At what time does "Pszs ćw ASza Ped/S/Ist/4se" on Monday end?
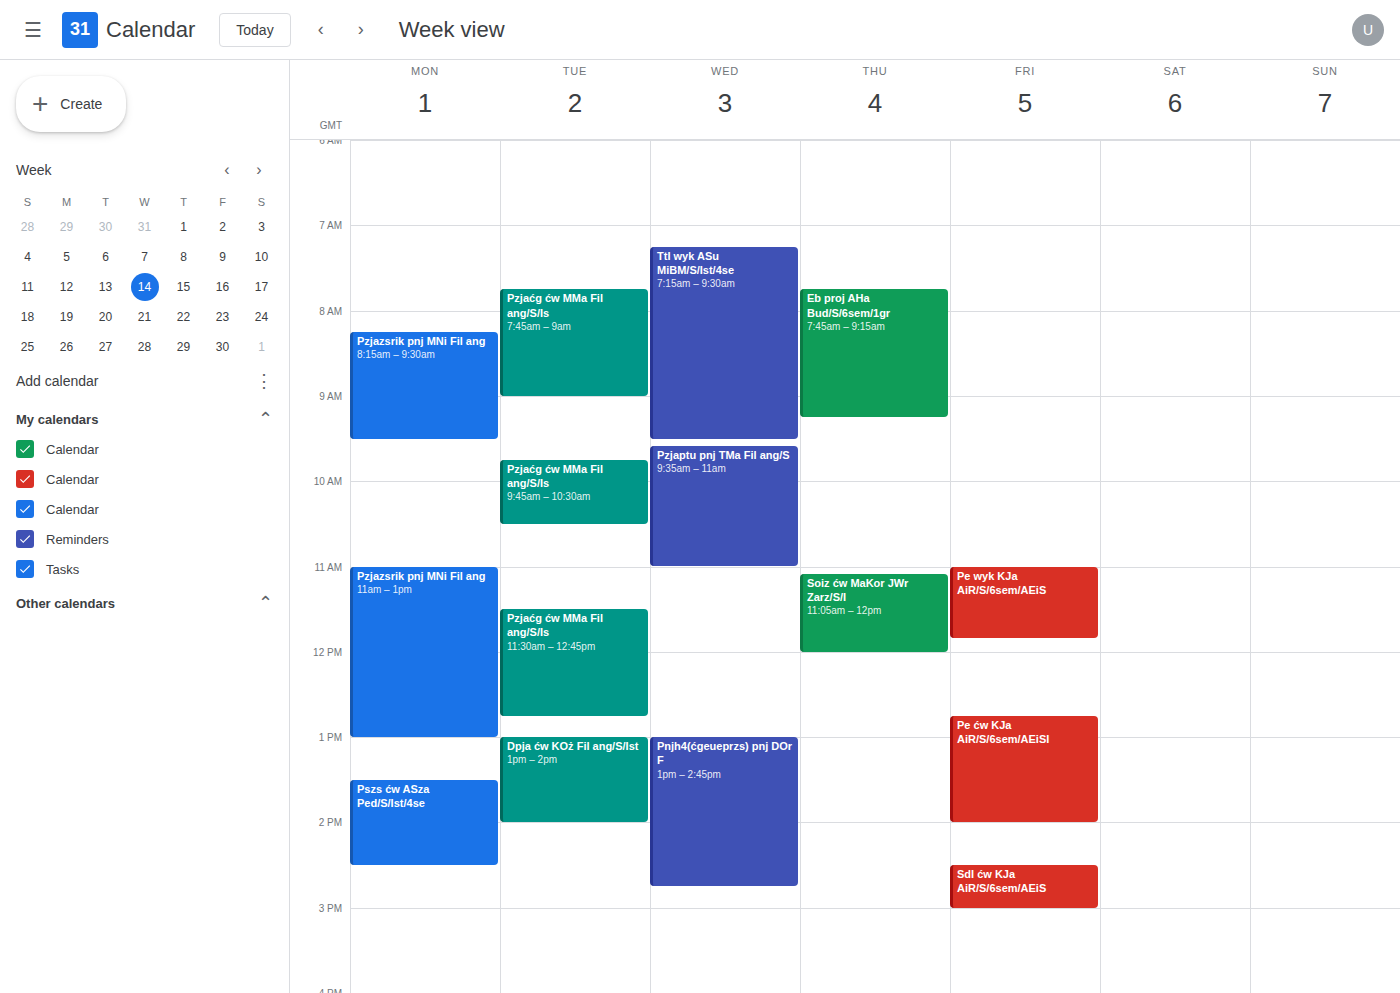
14:30